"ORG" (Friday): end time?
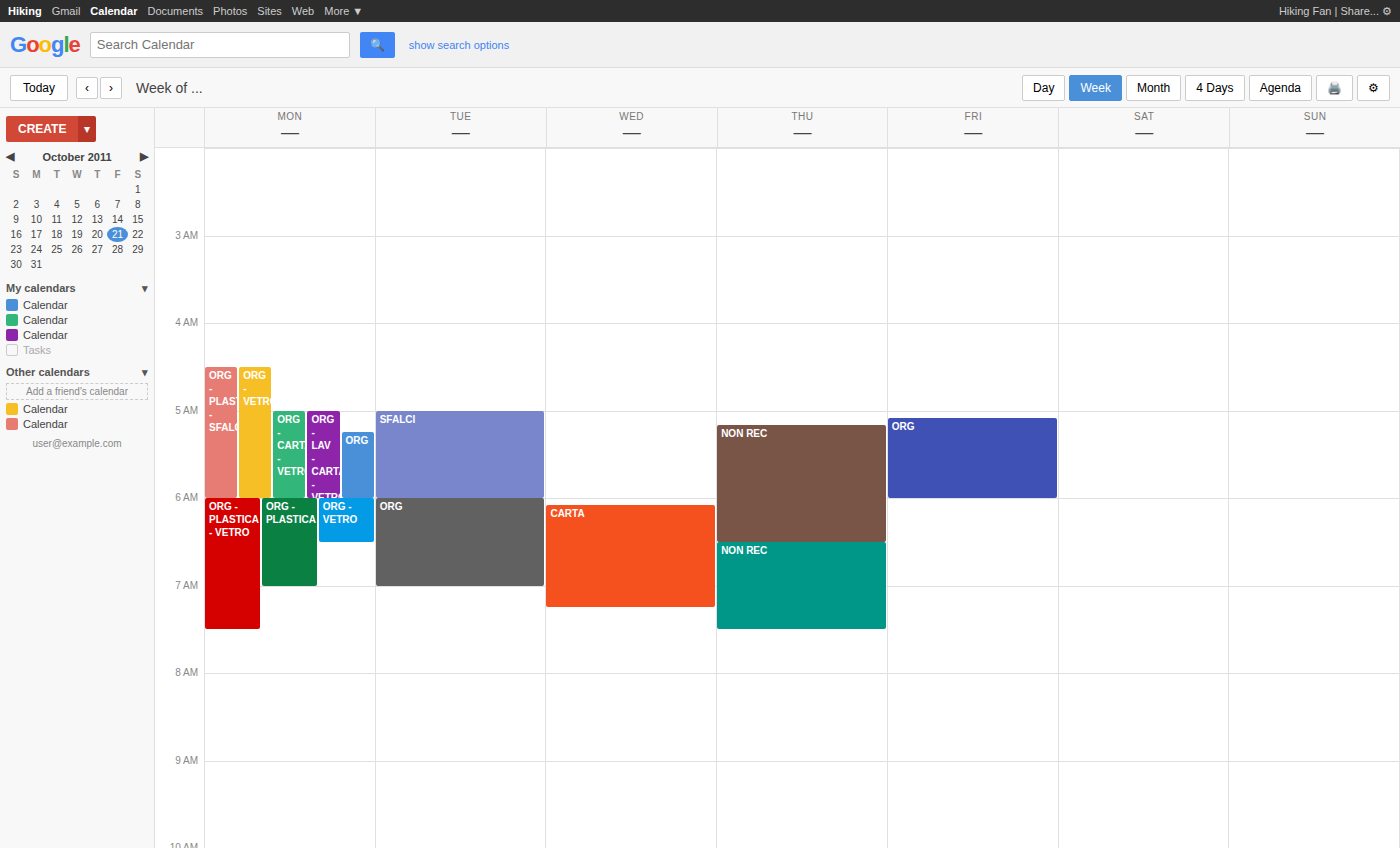
6:00 AM